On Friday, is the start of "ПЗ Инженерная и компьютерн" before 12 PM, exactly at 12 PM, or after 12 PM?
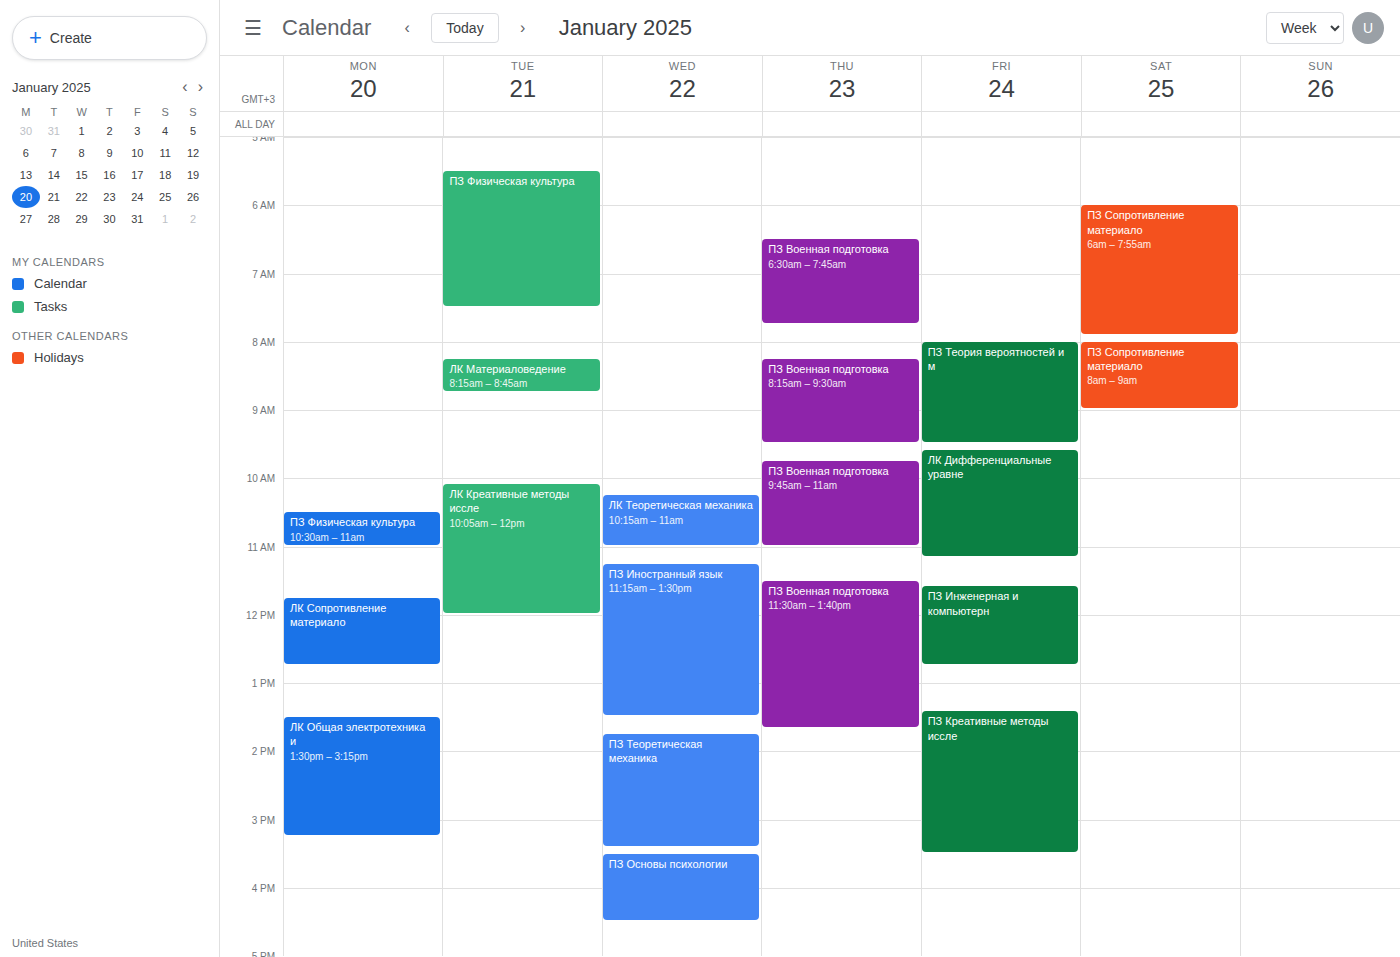
11:35 AM -- before 12 PM, 25 minutes above the 12 PM line.